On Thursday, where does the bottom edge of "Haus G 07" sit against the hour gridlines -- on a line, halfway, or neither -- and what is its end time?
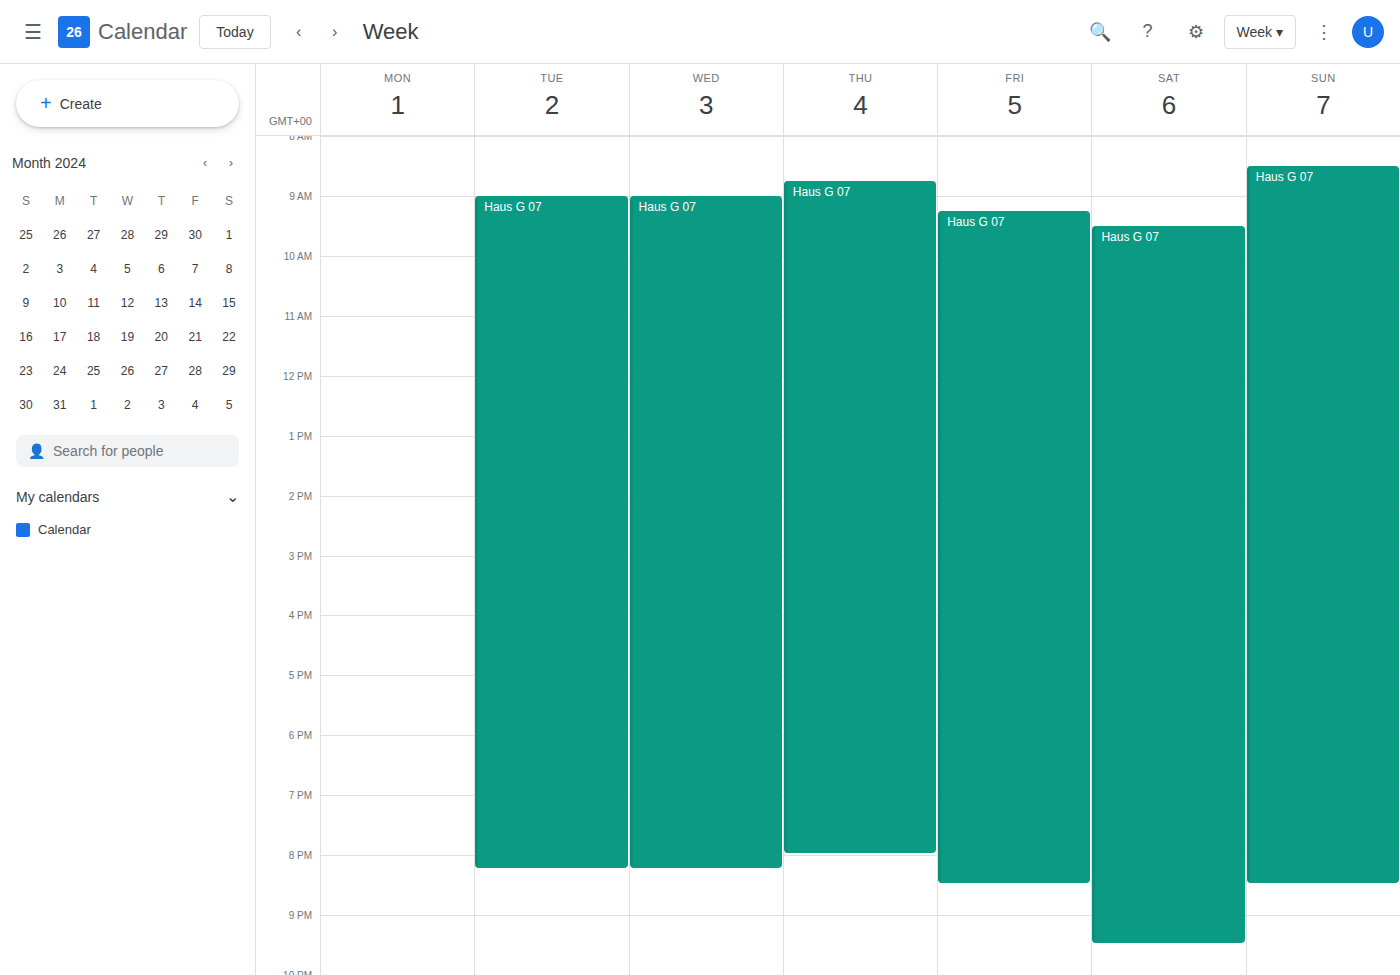
8:00 PM -- exactly on the 8 PM line.